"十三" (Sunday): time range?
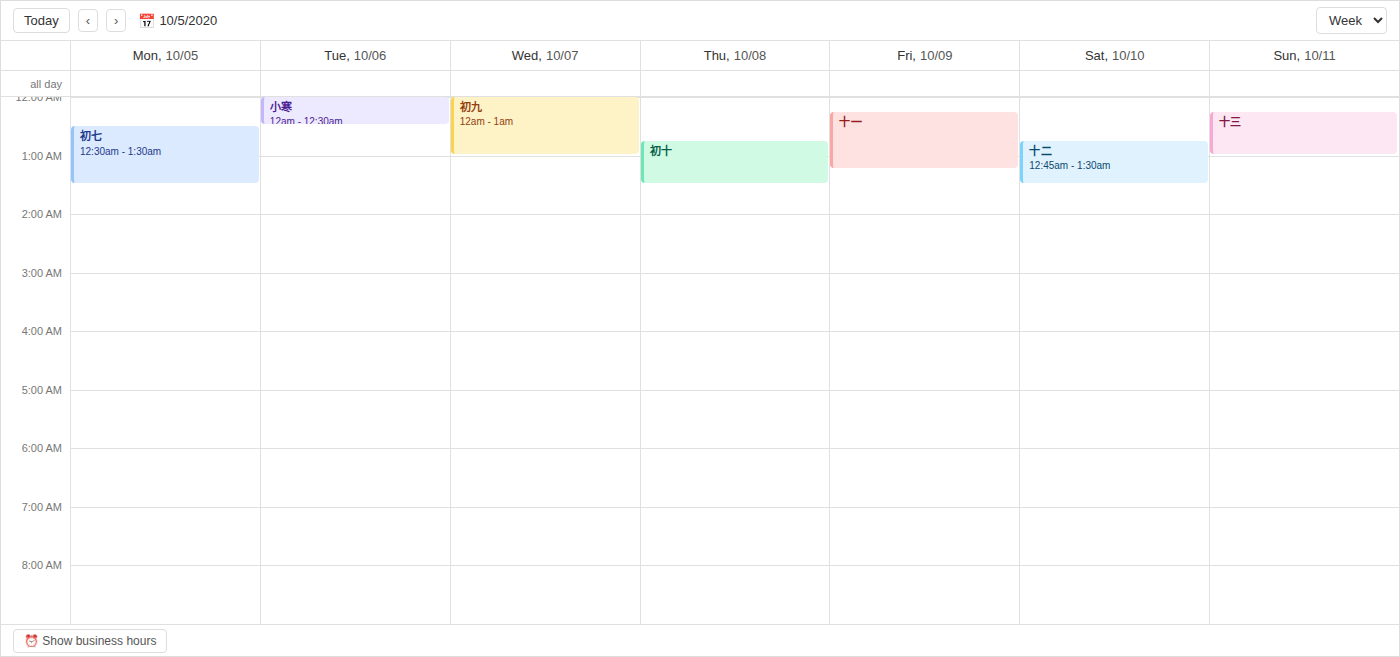
12:15 AM to 1:00 AM